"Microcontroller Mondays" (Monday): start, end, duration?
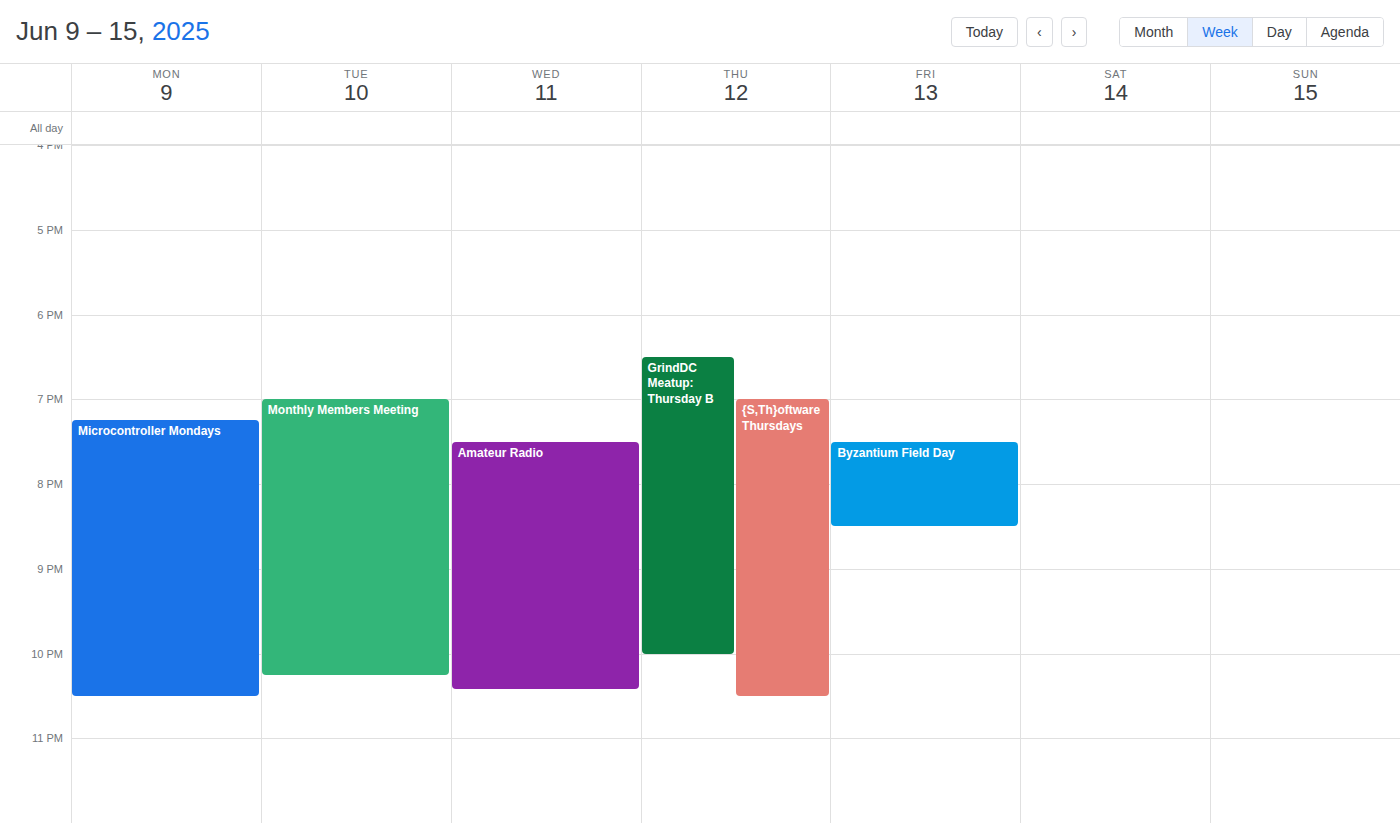
7:15 PM to 10:30 PM, 3 hours 15 minutes